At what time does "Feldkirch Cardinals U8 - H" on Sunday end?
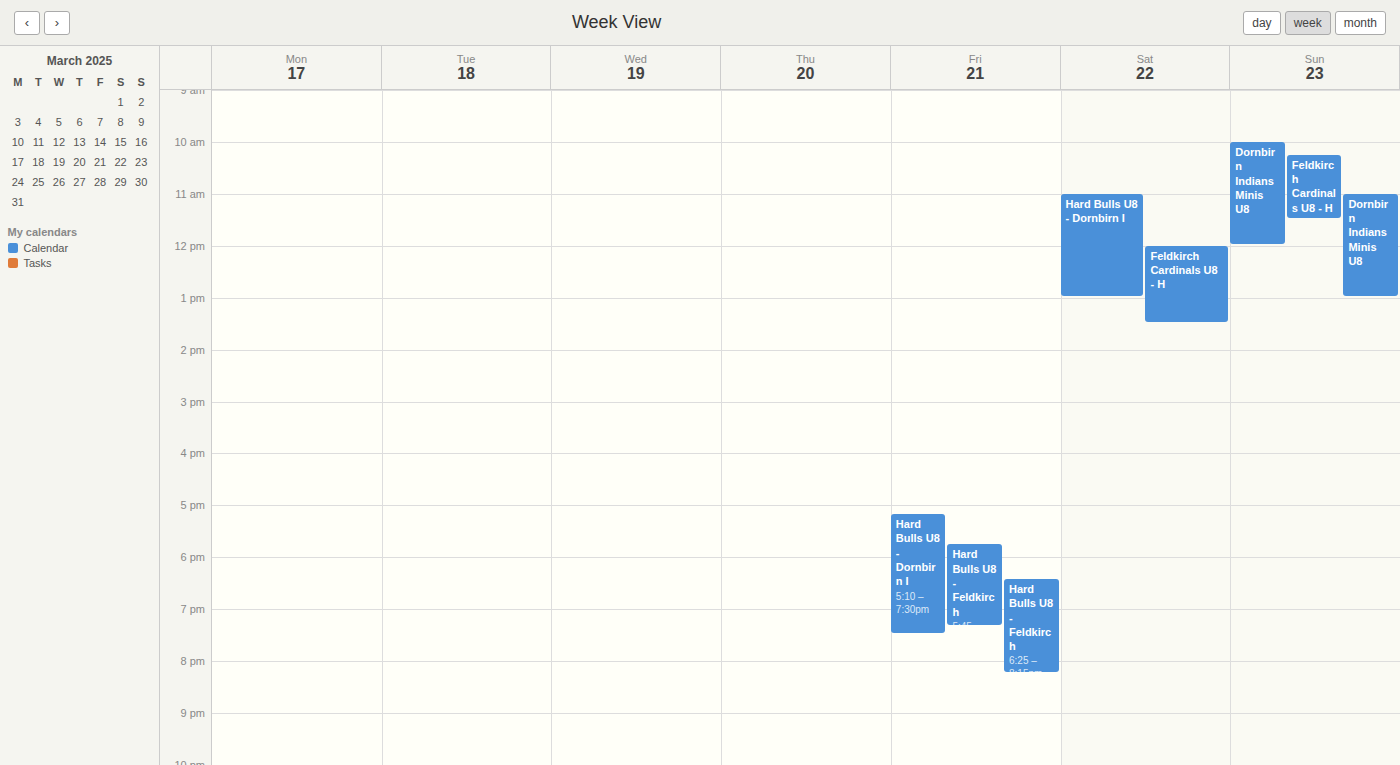
11:30